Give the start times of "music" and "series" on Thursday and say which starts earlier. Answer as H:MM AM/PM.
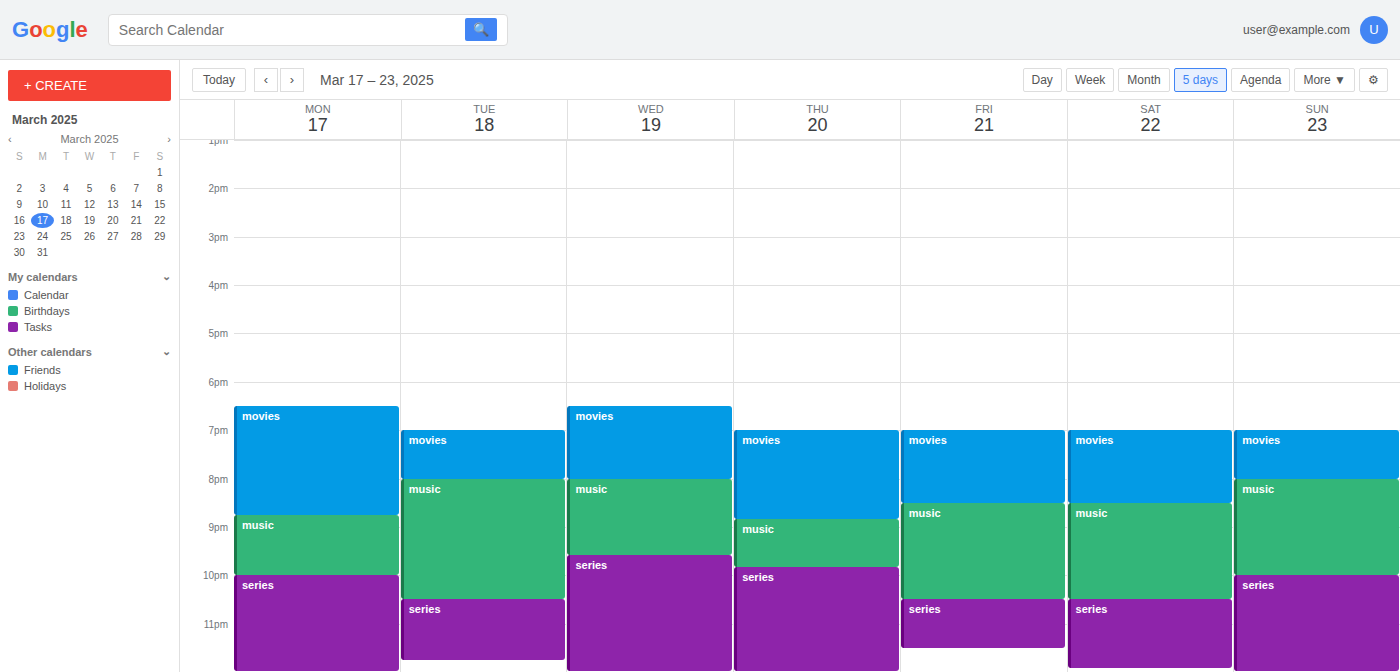
"music" 8:50 PM; "series" 9:50 PM.